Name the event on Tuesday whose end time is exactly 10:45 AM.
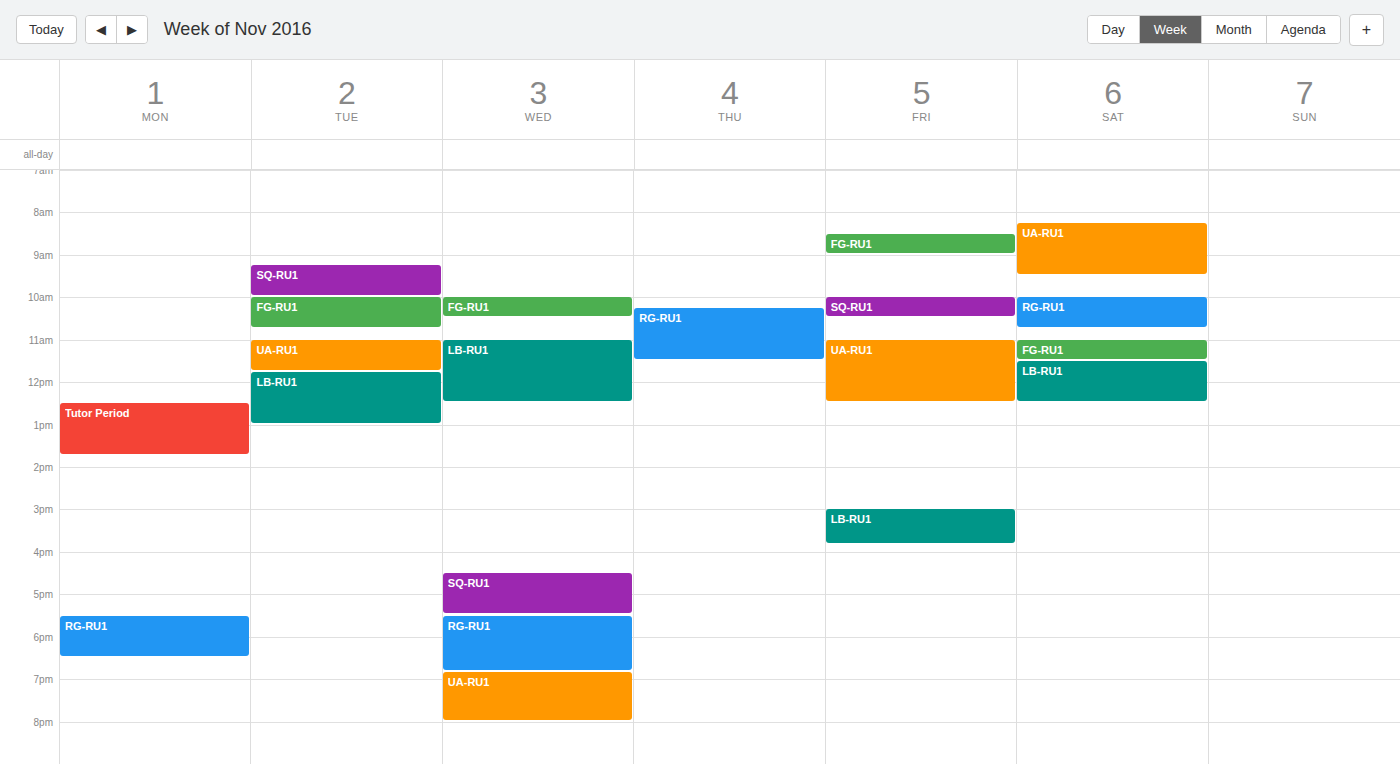
"FG-RU1"